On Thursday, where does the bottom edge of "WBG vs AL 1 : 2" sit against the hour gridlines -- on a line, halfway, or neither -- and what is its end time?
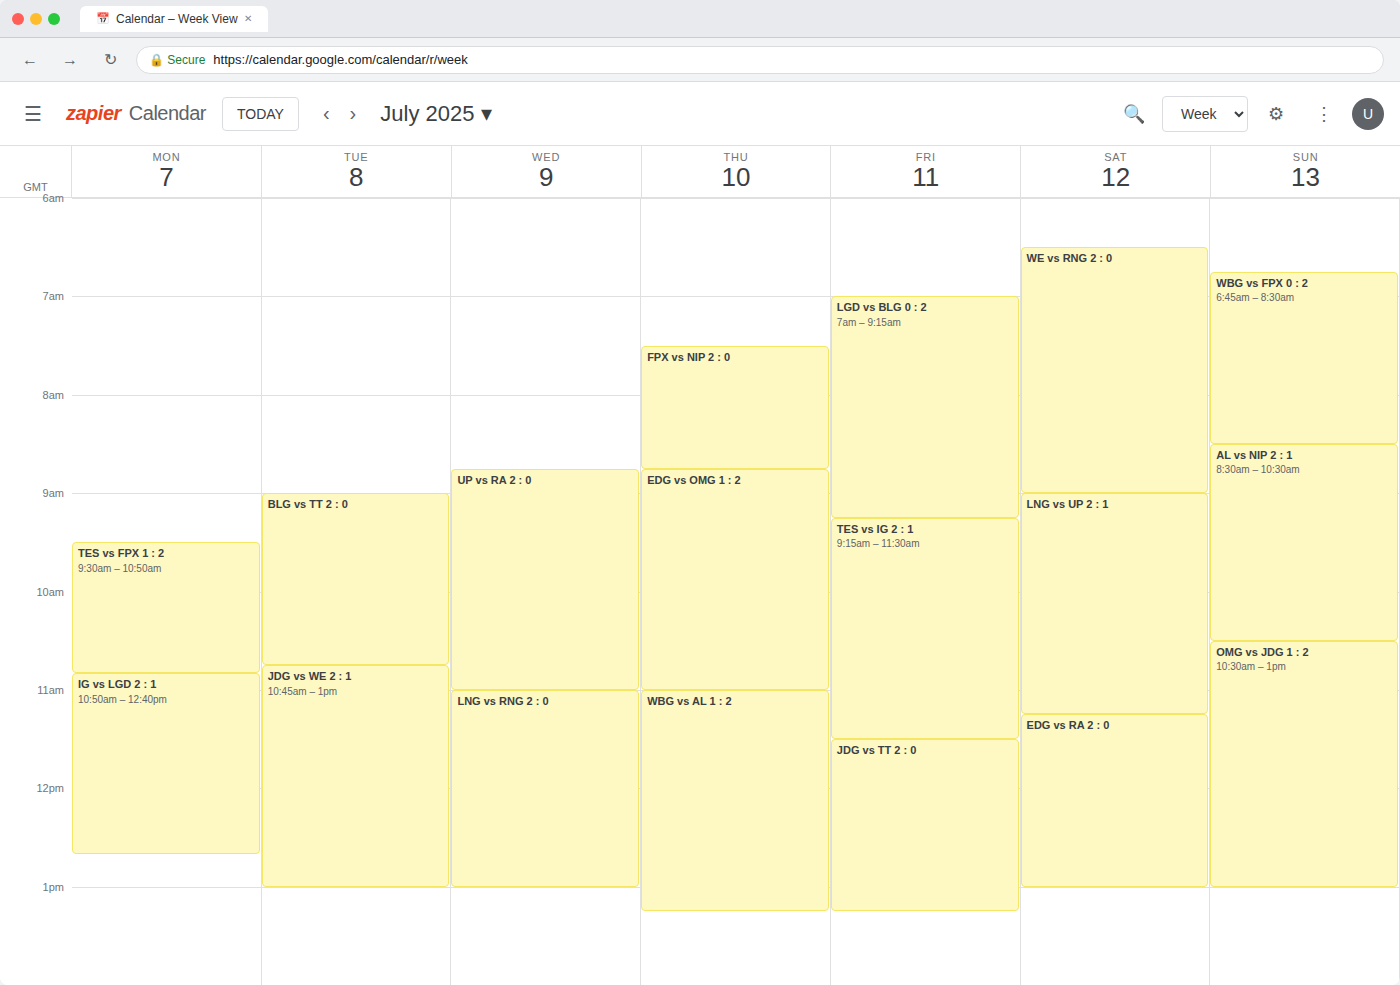
1:15 PM -- neither: a quarter of the way from the 1 PM line to the 2 PM line.